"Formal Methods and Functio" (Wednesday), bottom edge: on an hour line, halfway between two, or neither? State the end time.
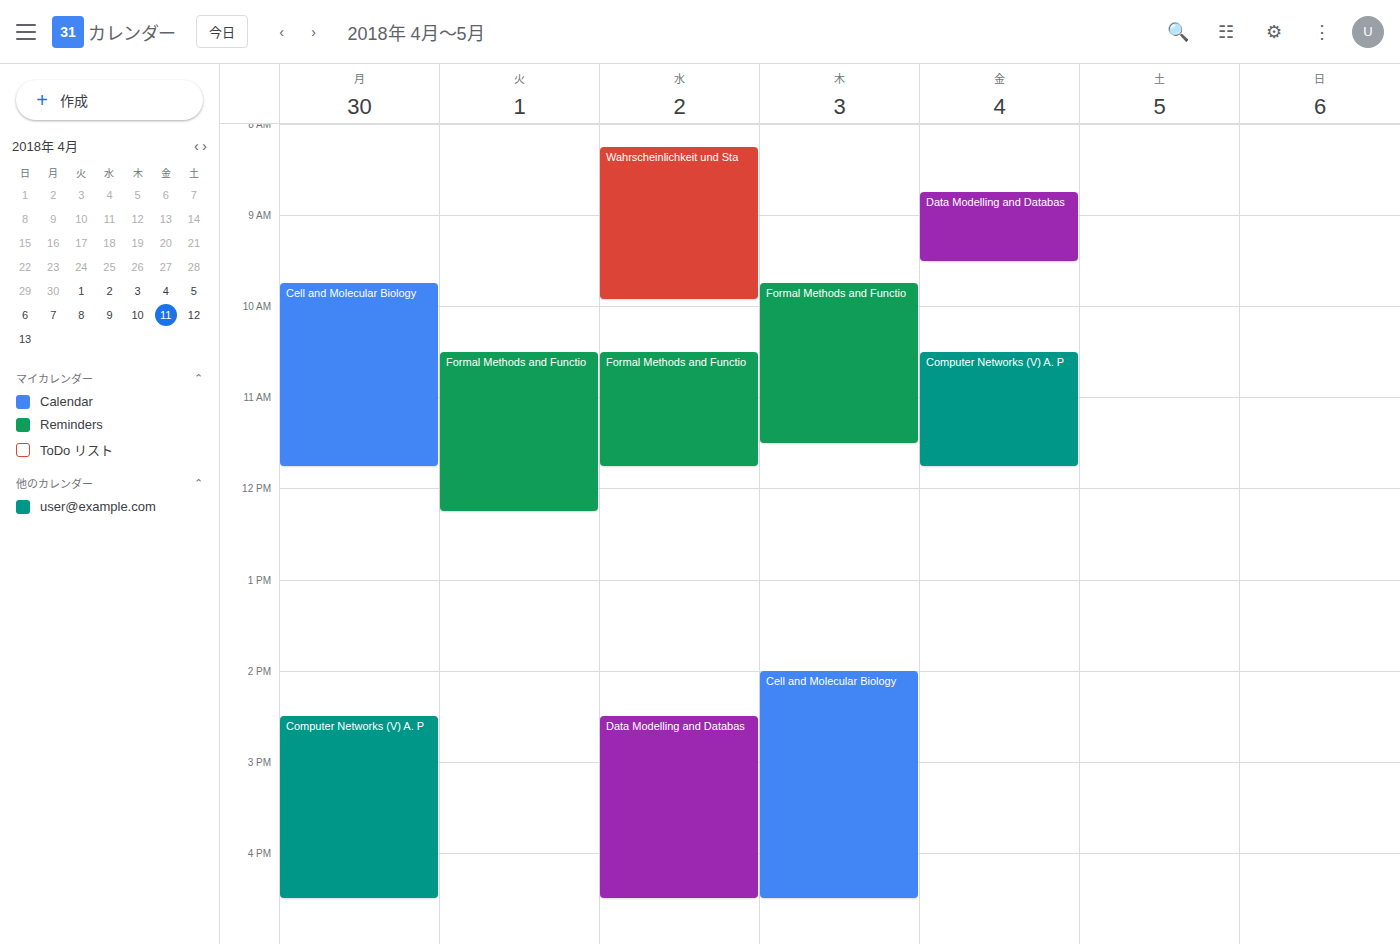
11:45 AM -- neither: three quarters of the way from the 11 AM line to the 12 PM line.